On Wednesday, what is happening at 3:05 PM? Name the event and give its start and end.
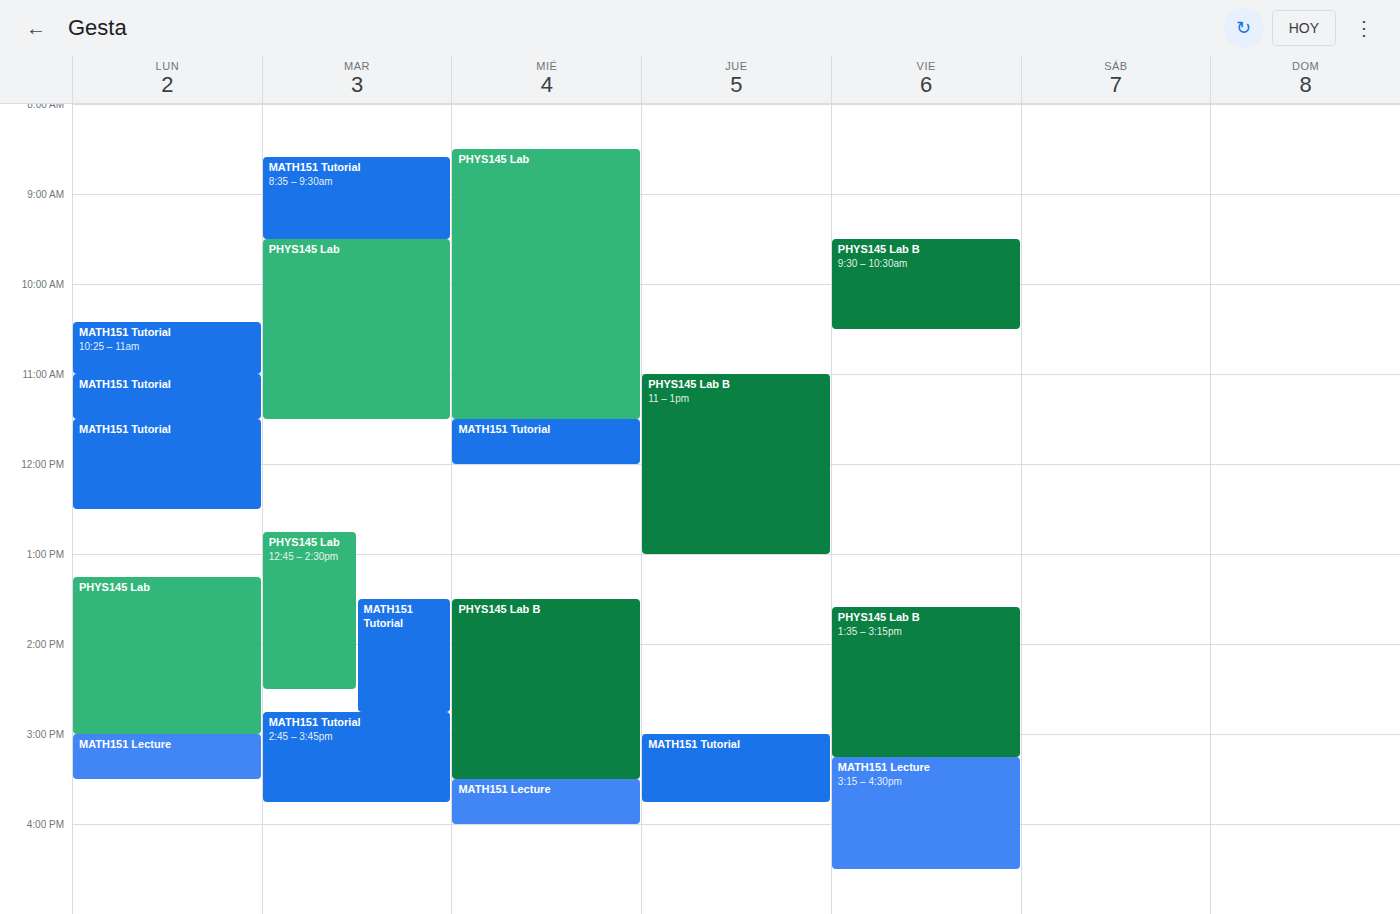
"PHYS145 Lab B", 1:30 PM to 3:30 PM